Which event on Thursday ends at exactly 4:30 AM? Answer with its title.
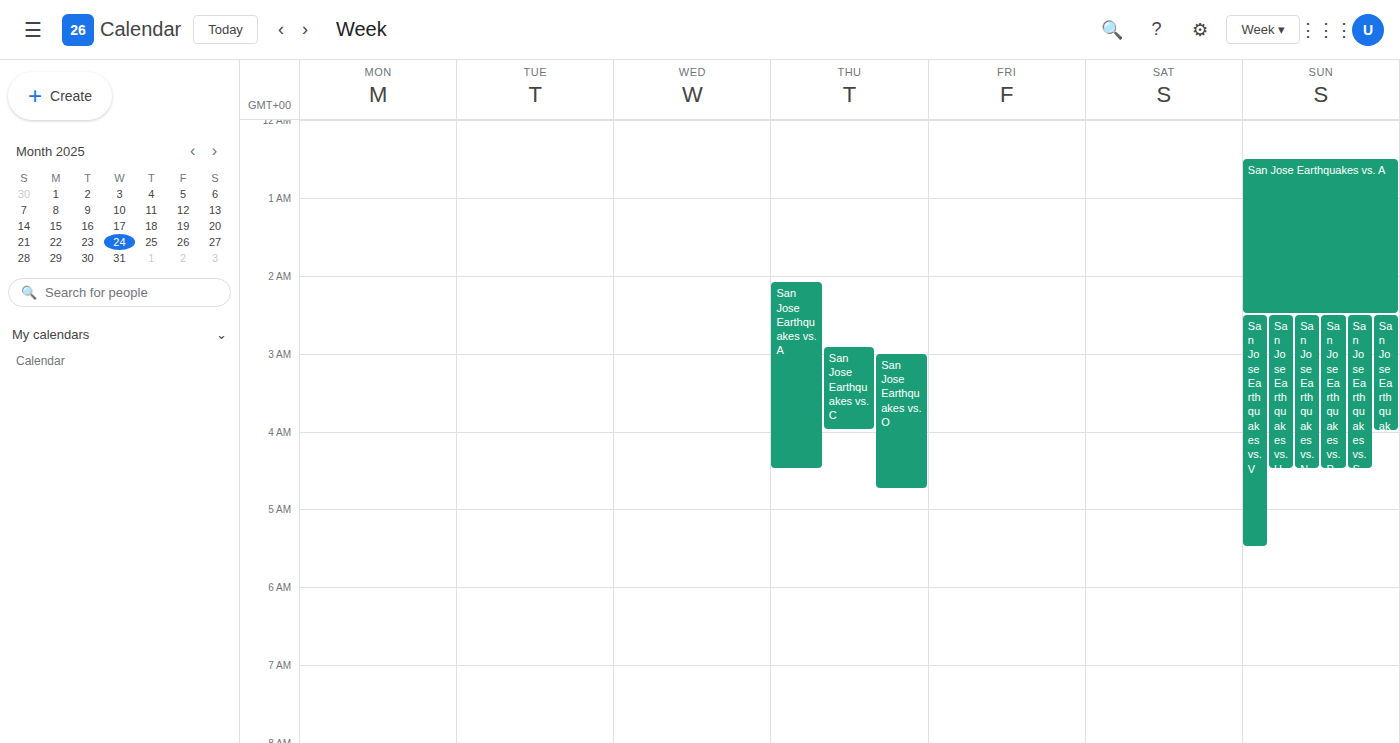
"San Jose Earthquakes vs. A"